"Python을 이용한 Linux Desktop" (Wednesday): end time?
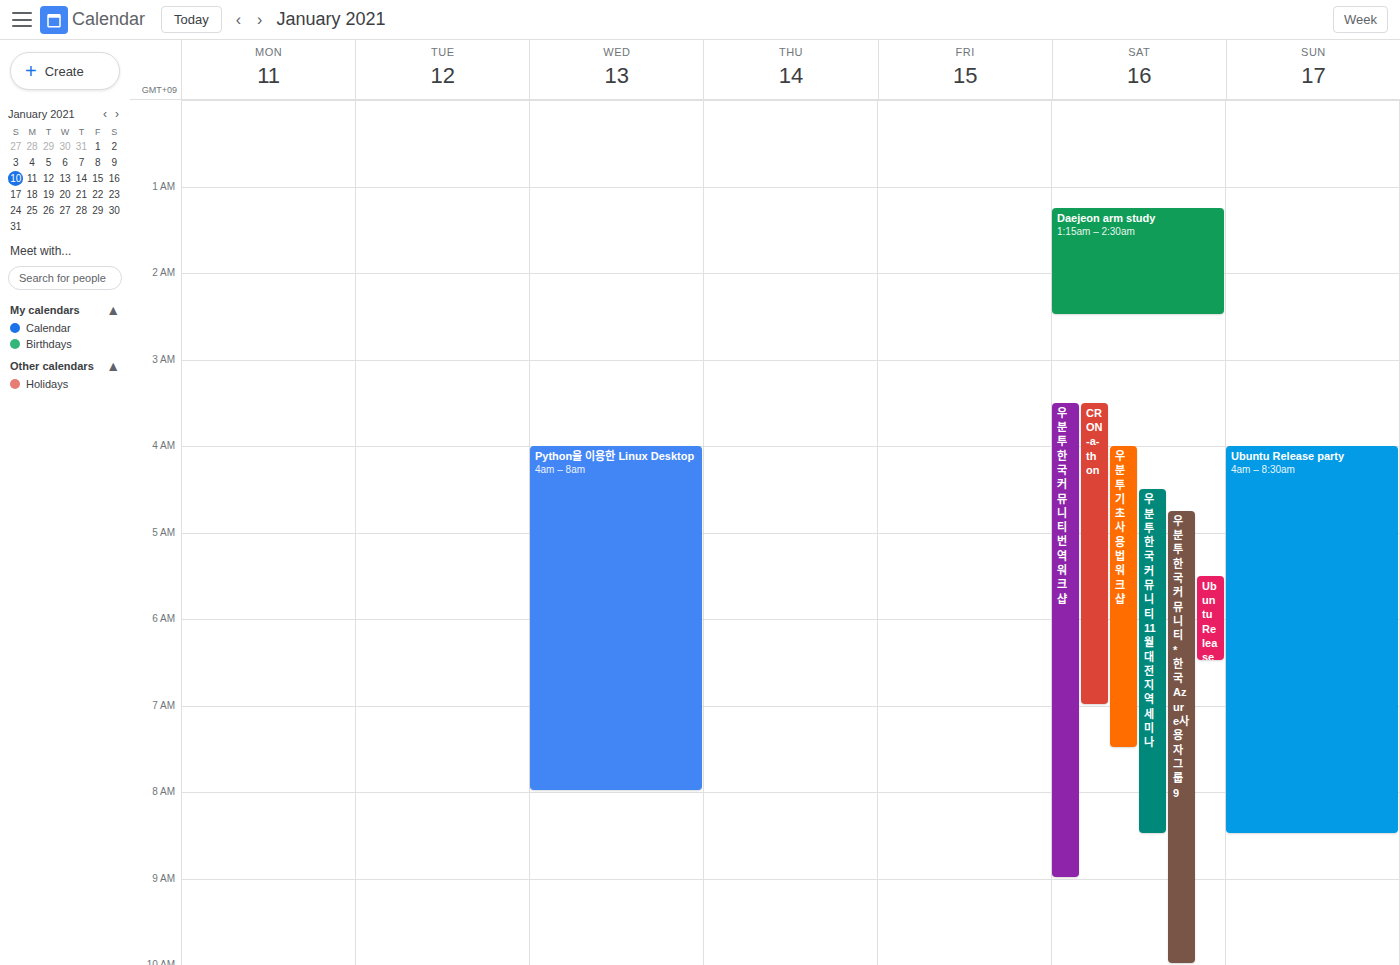
8:00 AM